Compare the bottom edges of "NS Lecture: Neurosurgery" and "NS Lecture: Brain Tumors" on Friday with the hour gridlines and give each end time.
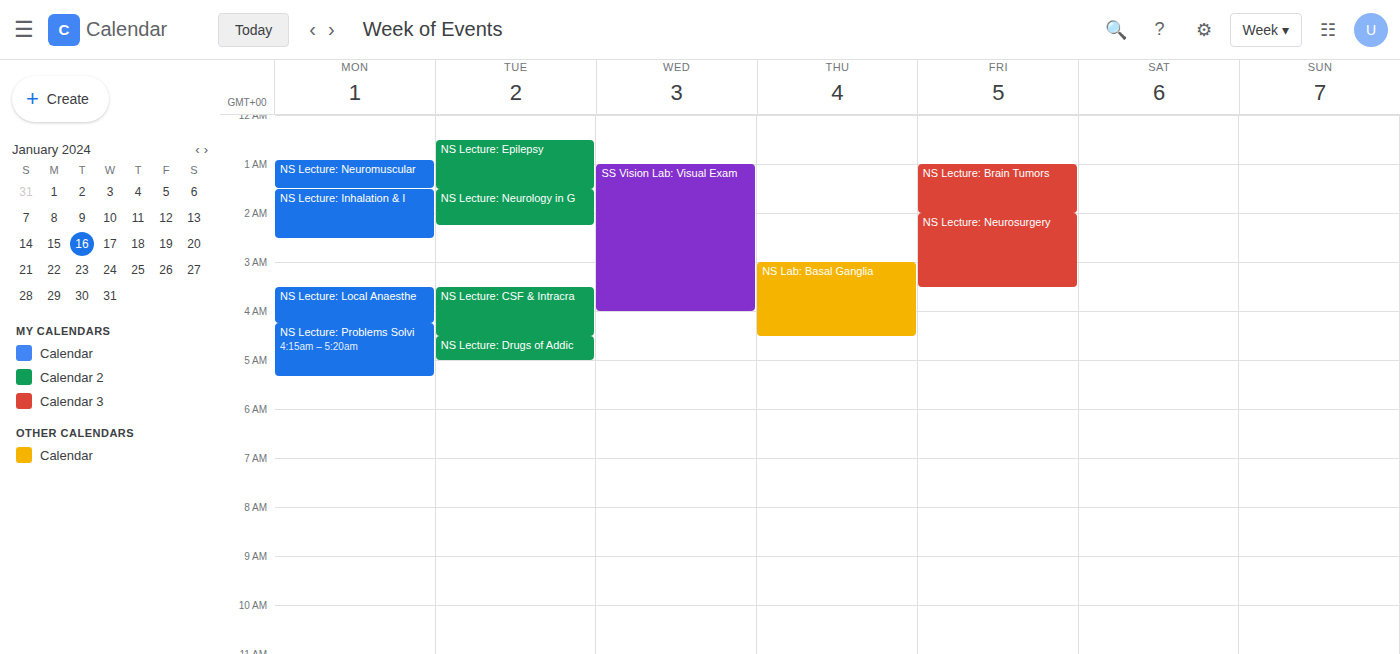
"NS Lecture: Neurosurgery": 3:30 AM, halfway between the 3 AM and 4 AM lines. "NS Lecture: Brain Tumors": 2:00 AM, exactly on the 2 AM line.